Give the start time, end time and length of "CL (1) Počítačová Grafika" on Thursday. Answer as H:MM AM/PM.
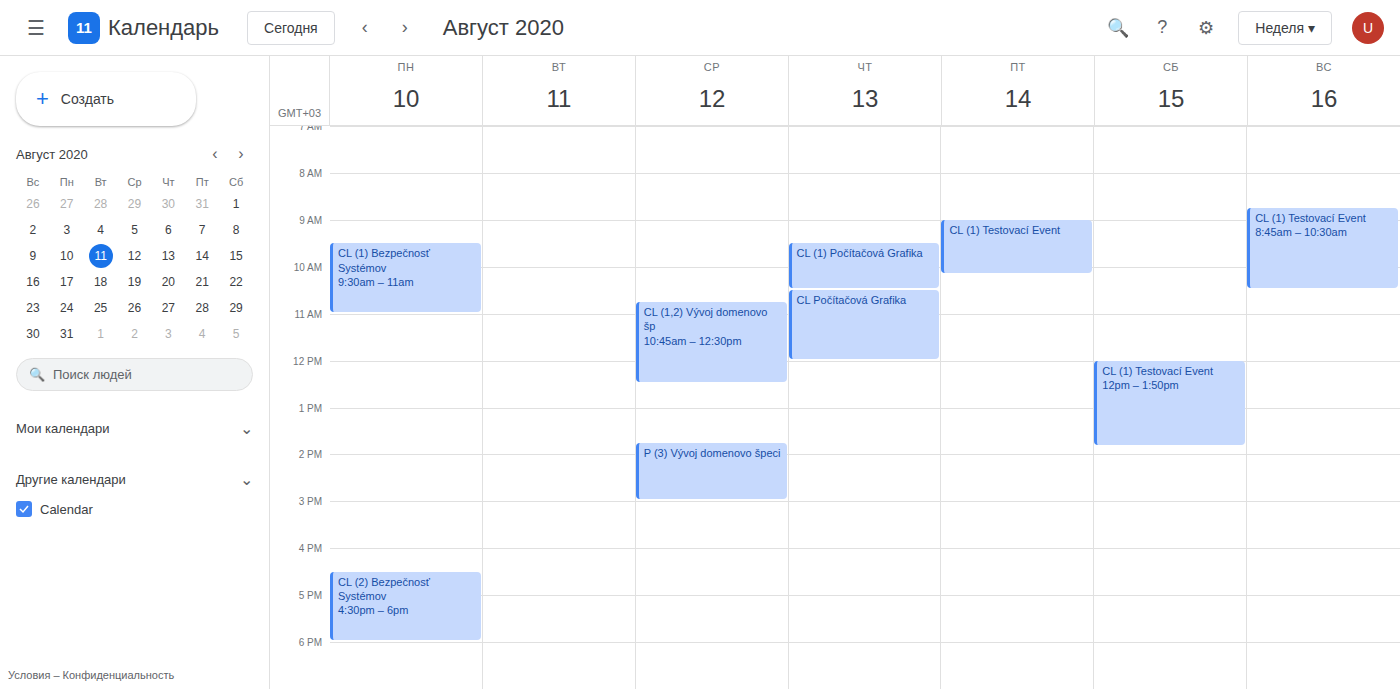
9:30 AM to 10:30 AM, 1 hour